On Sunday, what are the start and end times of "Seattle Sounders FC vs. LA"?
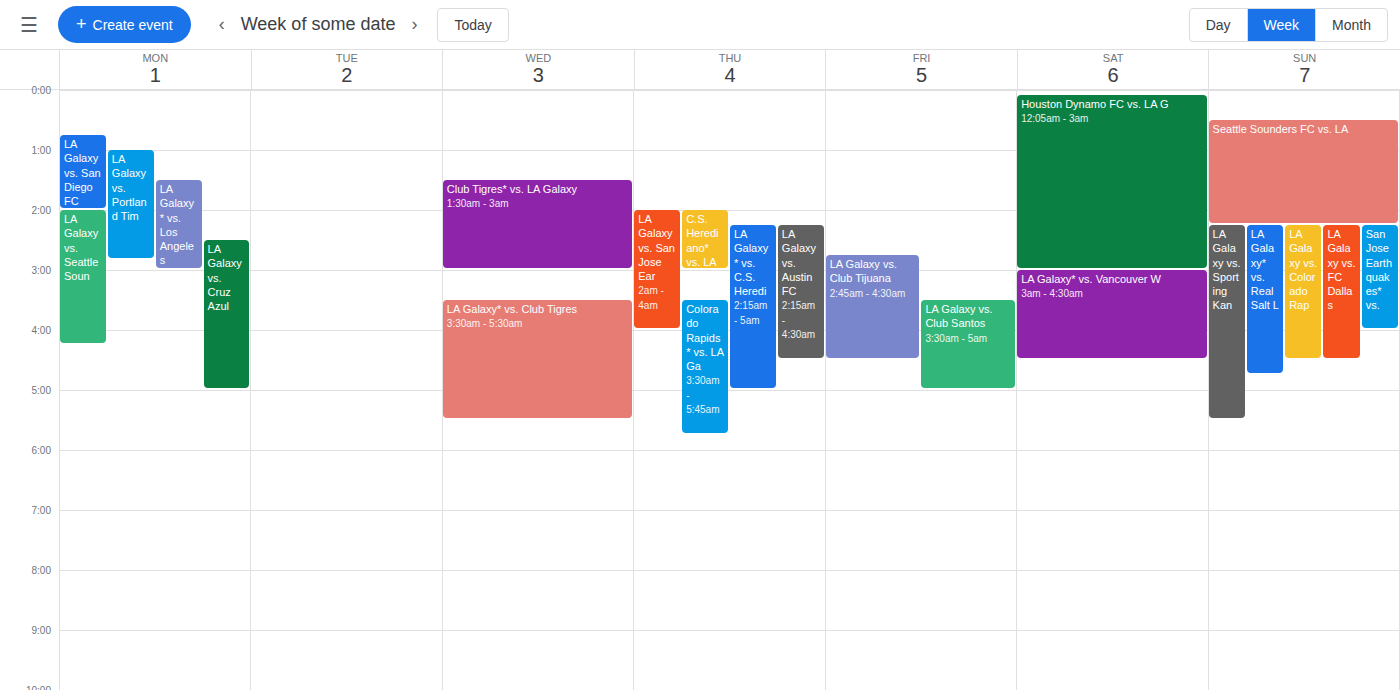
12:30 AM to 2:15 AM